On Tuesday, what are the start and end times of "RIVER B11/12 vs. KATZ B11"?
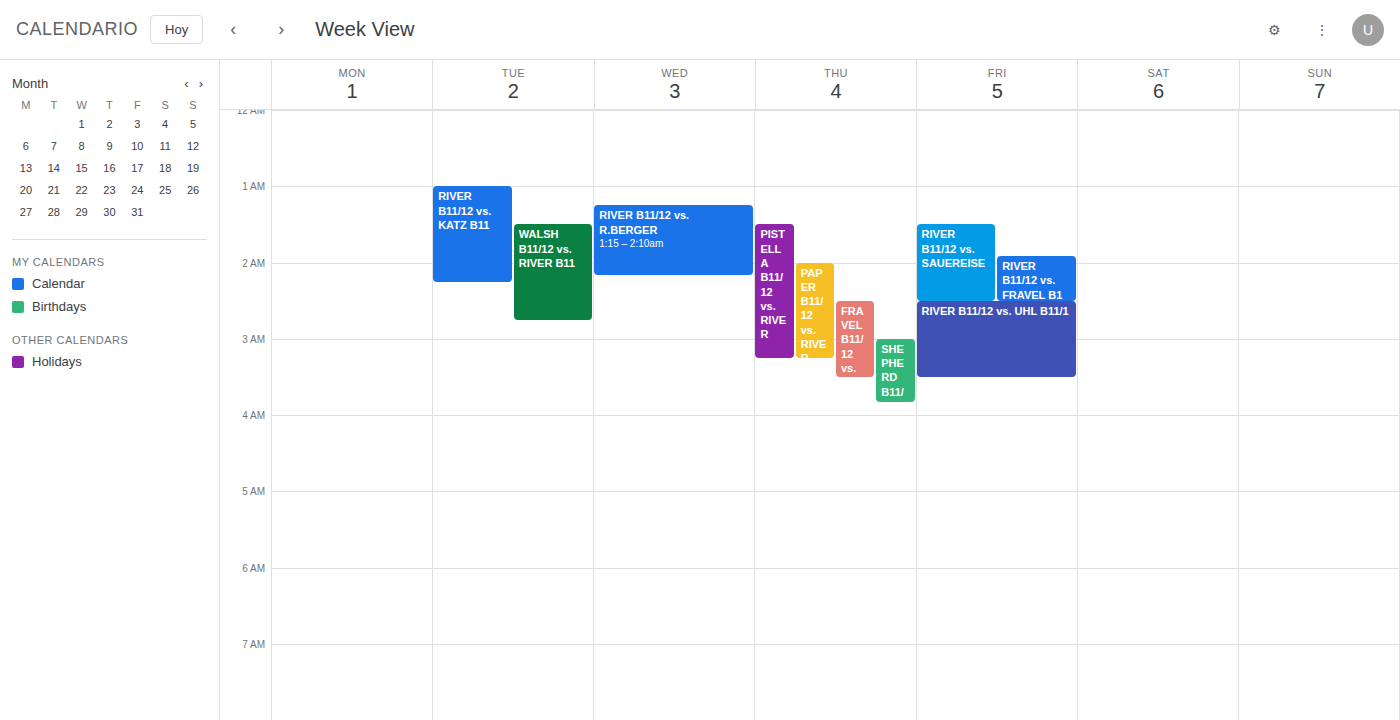
1:00 AM to 2:15 AM